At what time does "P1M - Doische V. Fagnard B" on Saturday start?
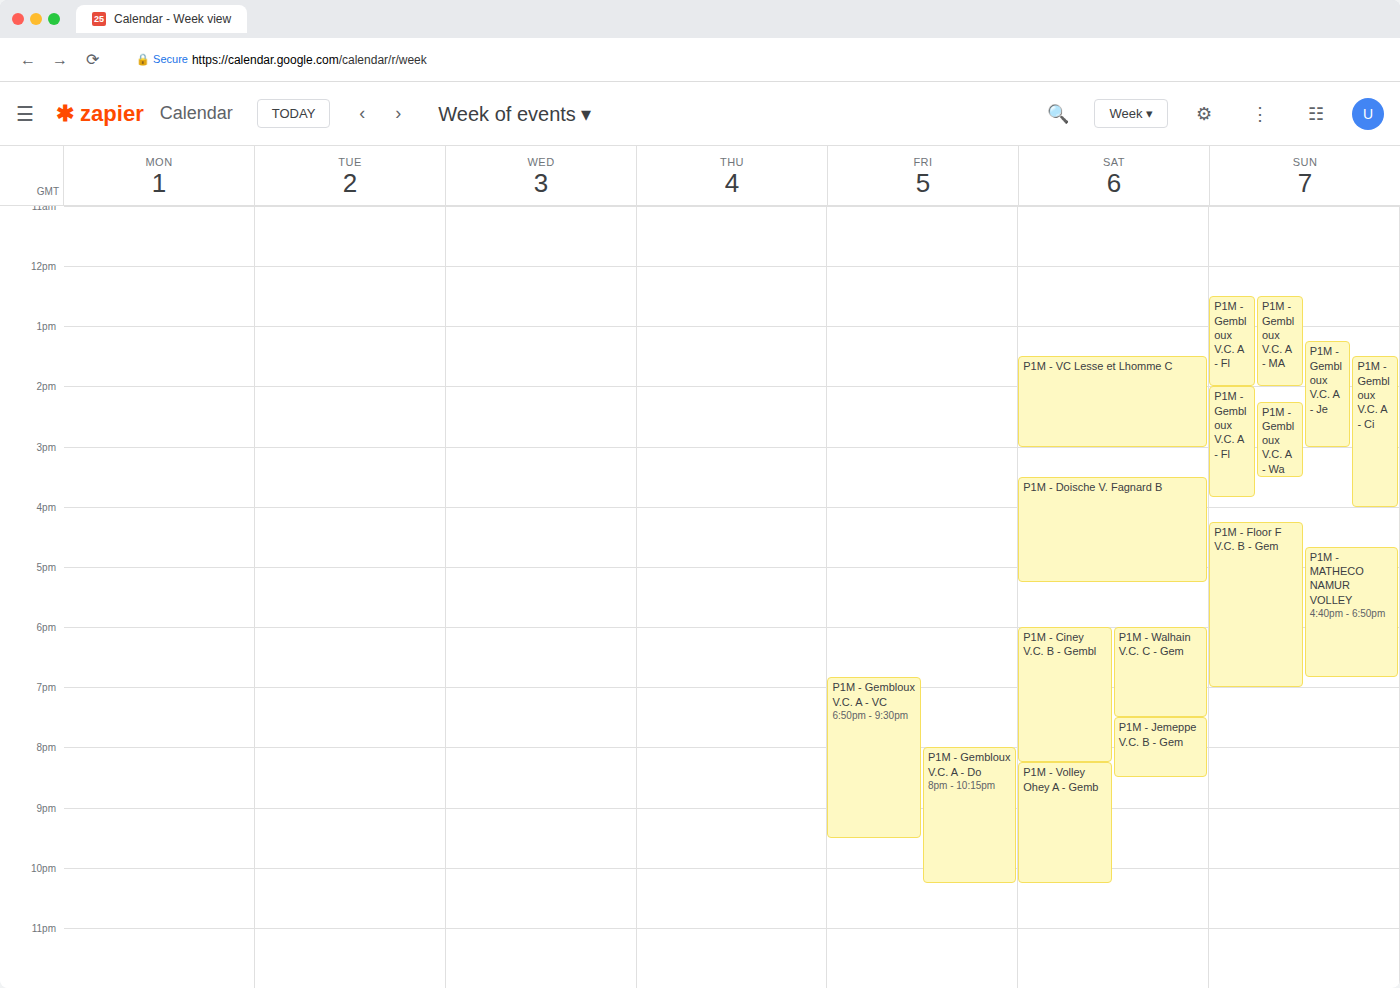
3:30 PM